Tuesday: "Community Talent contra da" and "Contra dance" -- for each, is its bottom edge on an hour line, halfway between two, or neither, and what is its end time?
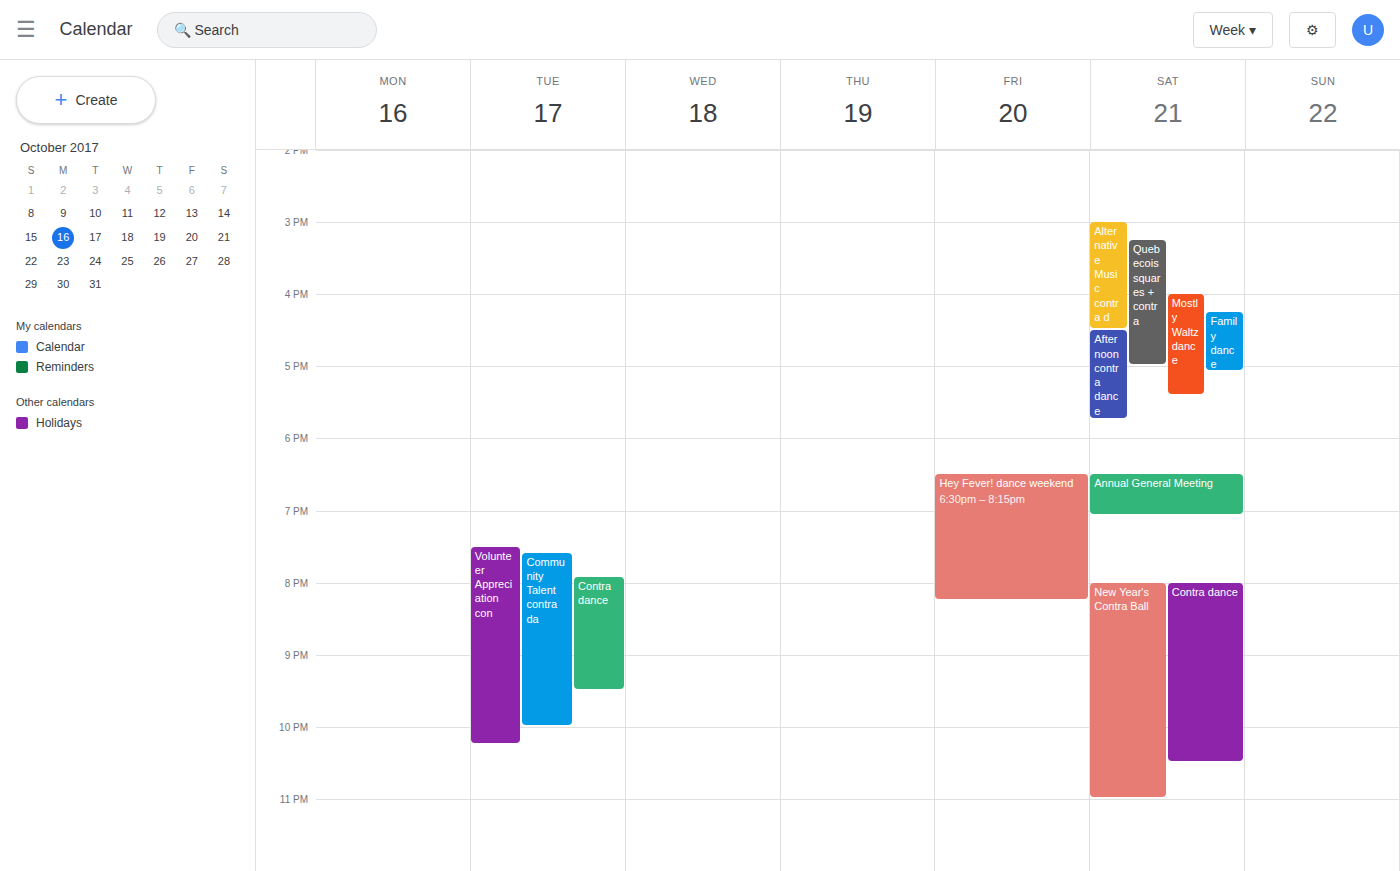
"Community Talent contra da": 22:00, exactly on the 22:00 line. "Contra dance": 21:30, halfway between the 21:00 and 22:00 lines.